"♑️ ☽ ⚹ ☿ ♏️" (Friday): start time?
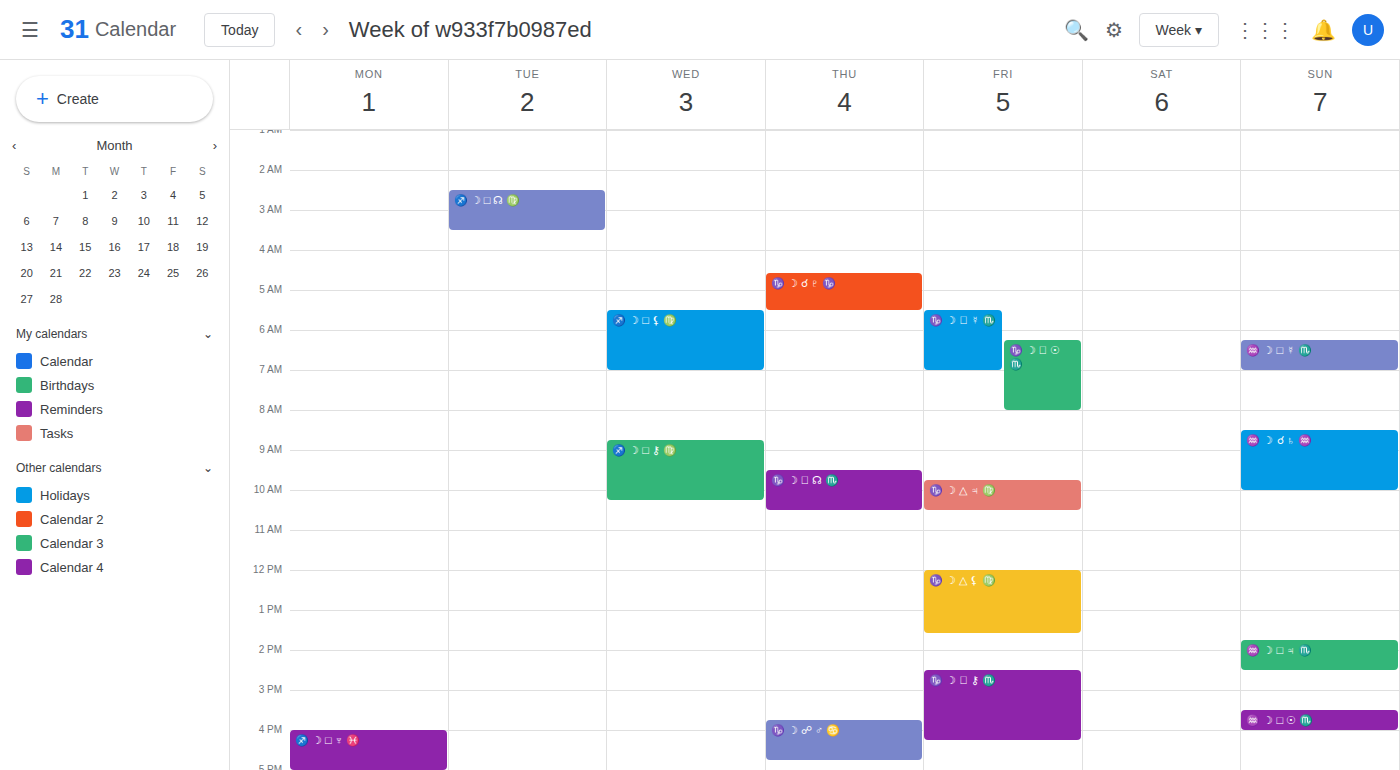
5:30 AM